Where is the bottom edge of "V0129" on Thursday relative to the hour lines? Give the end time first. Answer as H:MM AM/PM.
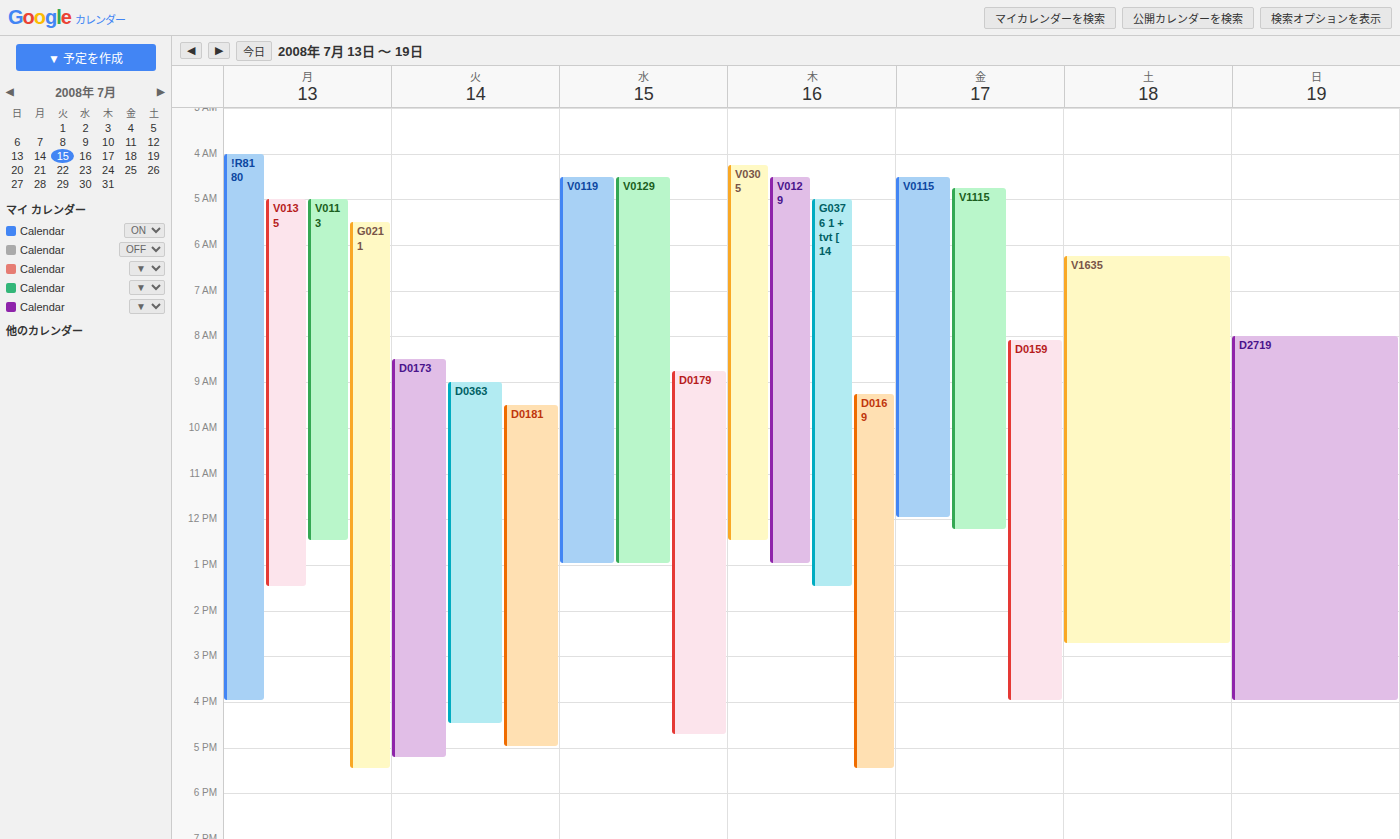
1:00 PM -- exactly on the 1 PM line.